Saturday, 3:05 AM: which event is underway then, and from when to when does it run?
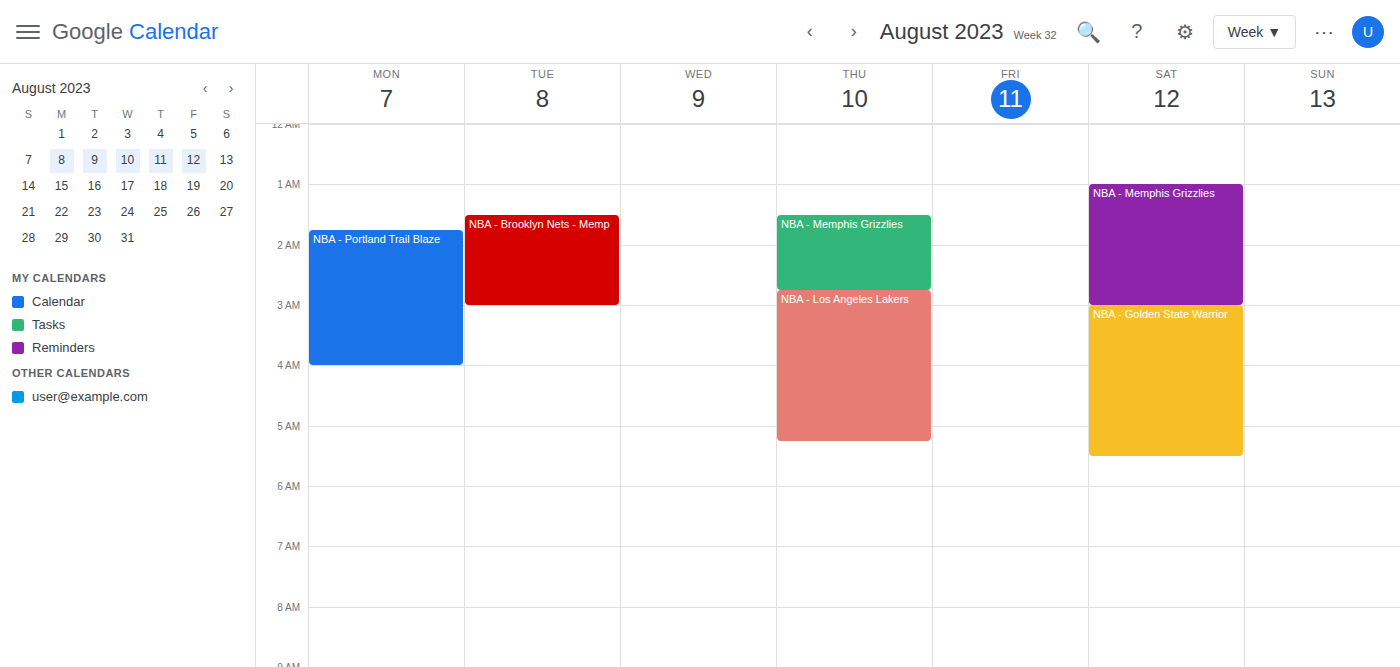
"NBA - Golden State Warrior", 3:00 AM to 5:30 AM